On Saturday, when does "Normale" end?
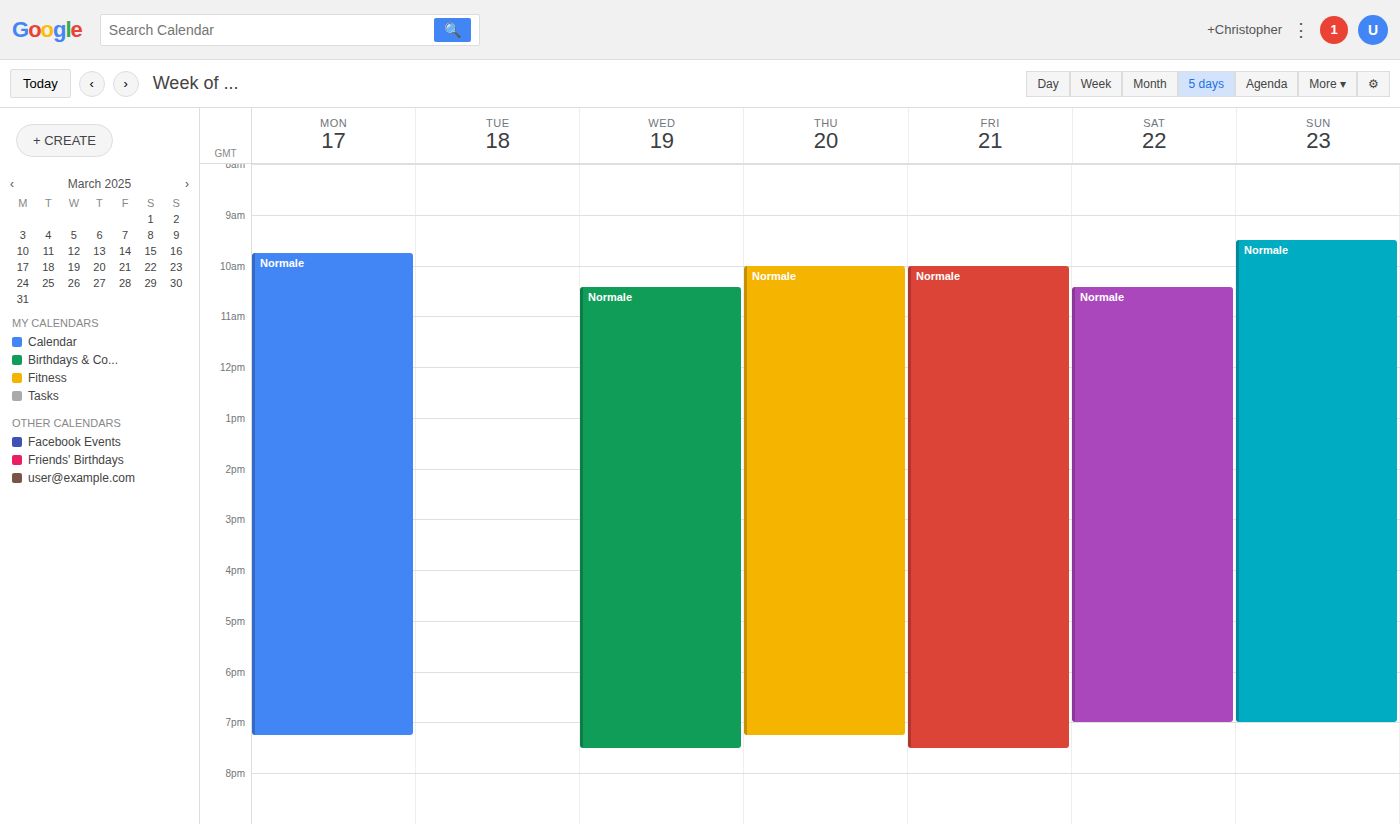
7:00 PM